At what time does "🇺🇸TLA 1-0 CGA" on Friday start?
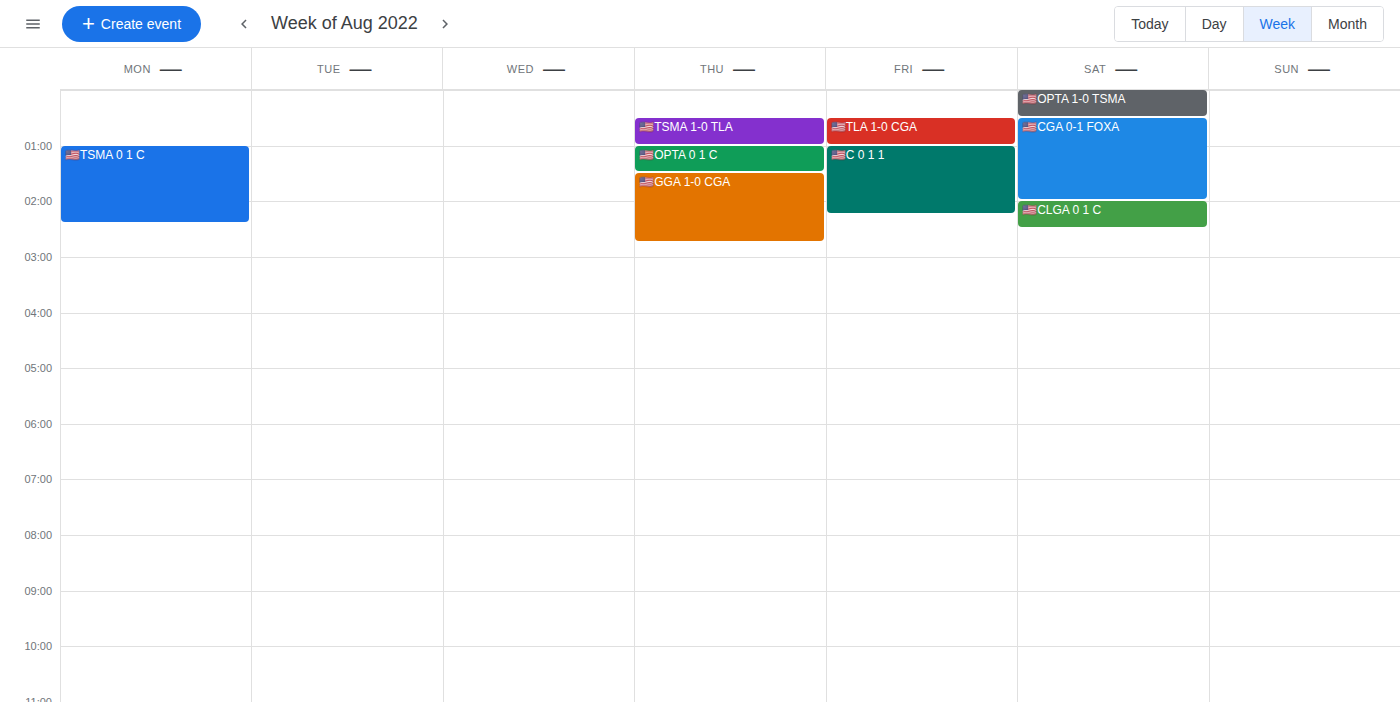
12:30 AM